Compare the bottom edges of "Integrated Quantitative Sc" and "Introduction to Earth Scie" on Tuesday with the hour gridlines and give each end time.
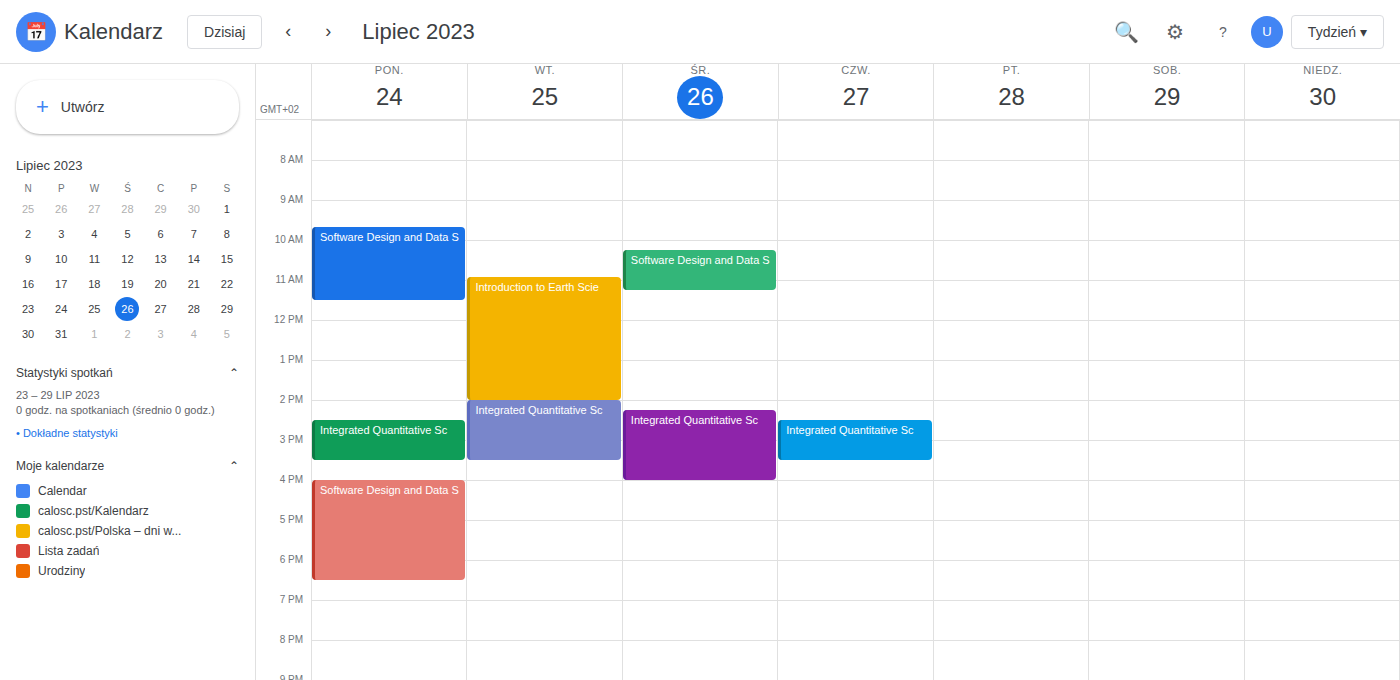
"Integrated Quantitative Sc": 3:30 PM, halfway between the 3 PM and 4 PM lines. "Introduction to Earth Scie": 2:00 PM, exactly on the 2 PM line.